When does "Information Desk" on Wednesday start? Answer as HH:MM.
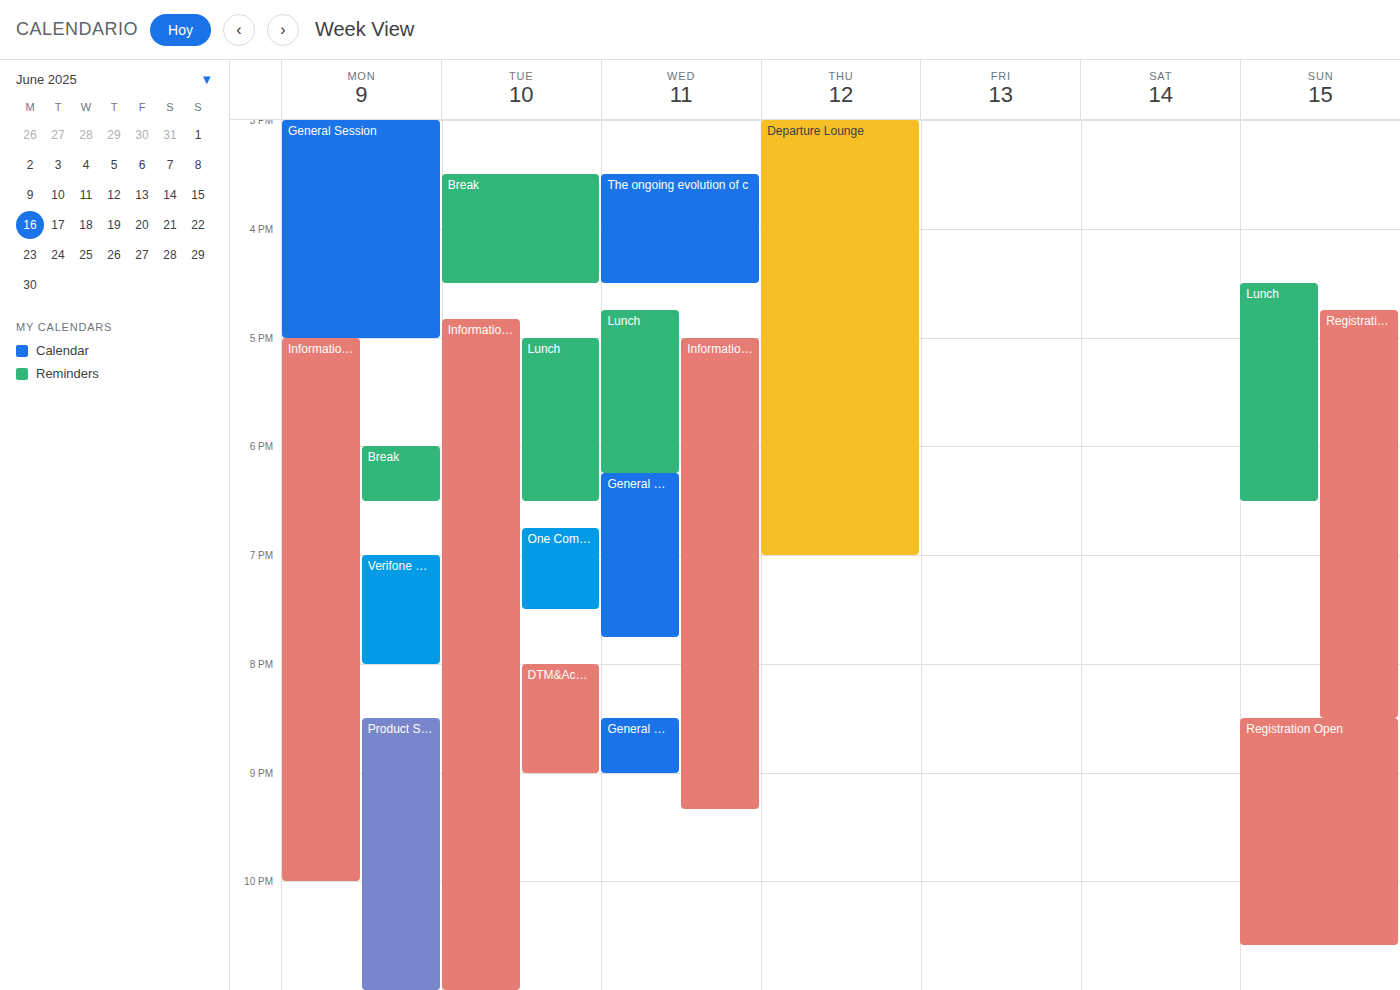
17:00